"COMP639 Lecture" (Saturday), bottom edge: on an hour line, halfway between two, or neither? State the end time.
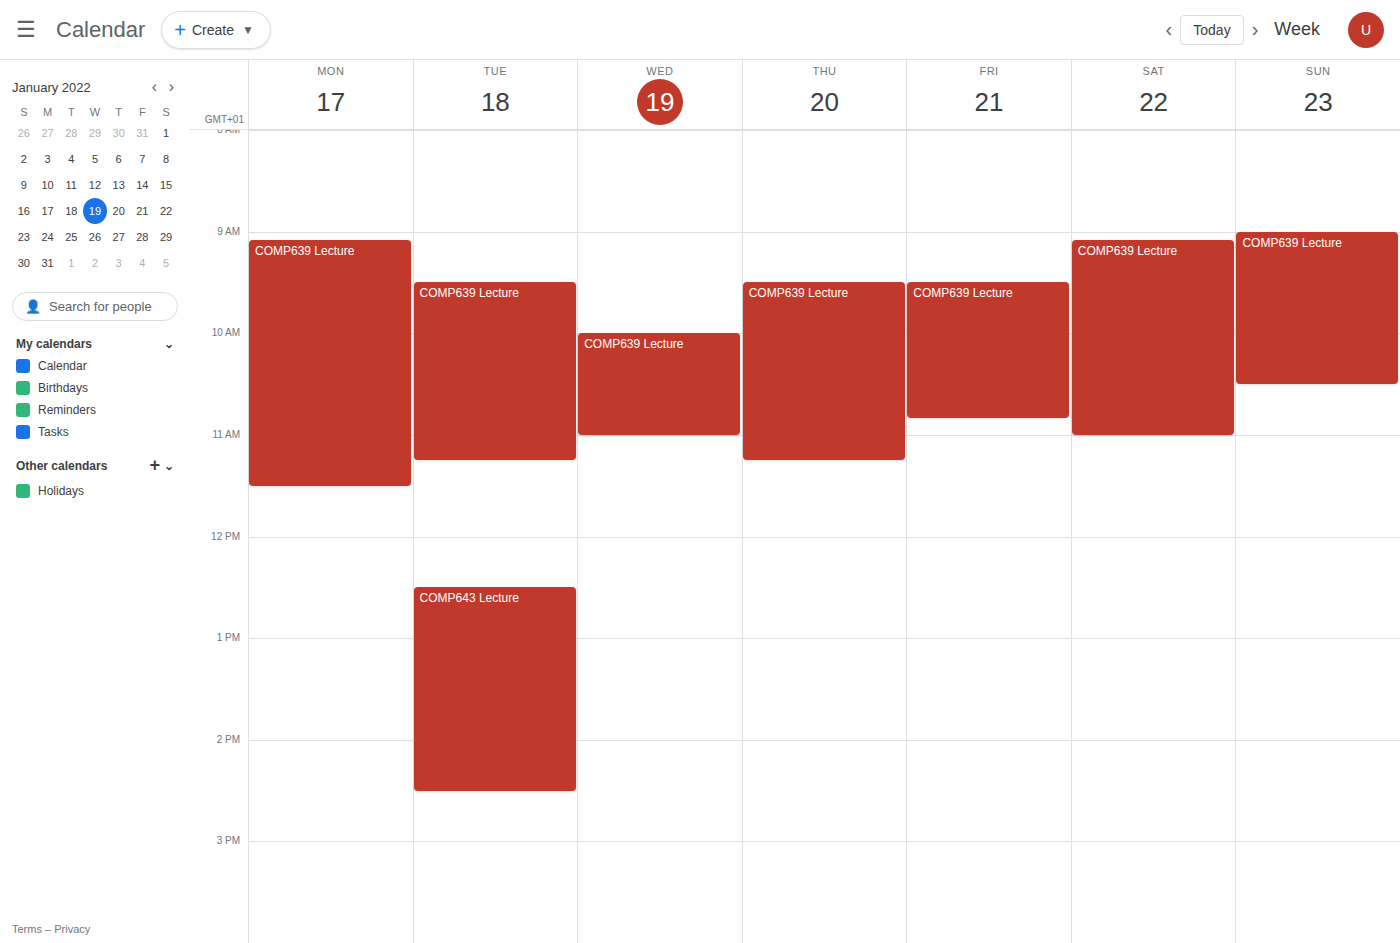
11:00 AM -- exactly on the 11 AM line.